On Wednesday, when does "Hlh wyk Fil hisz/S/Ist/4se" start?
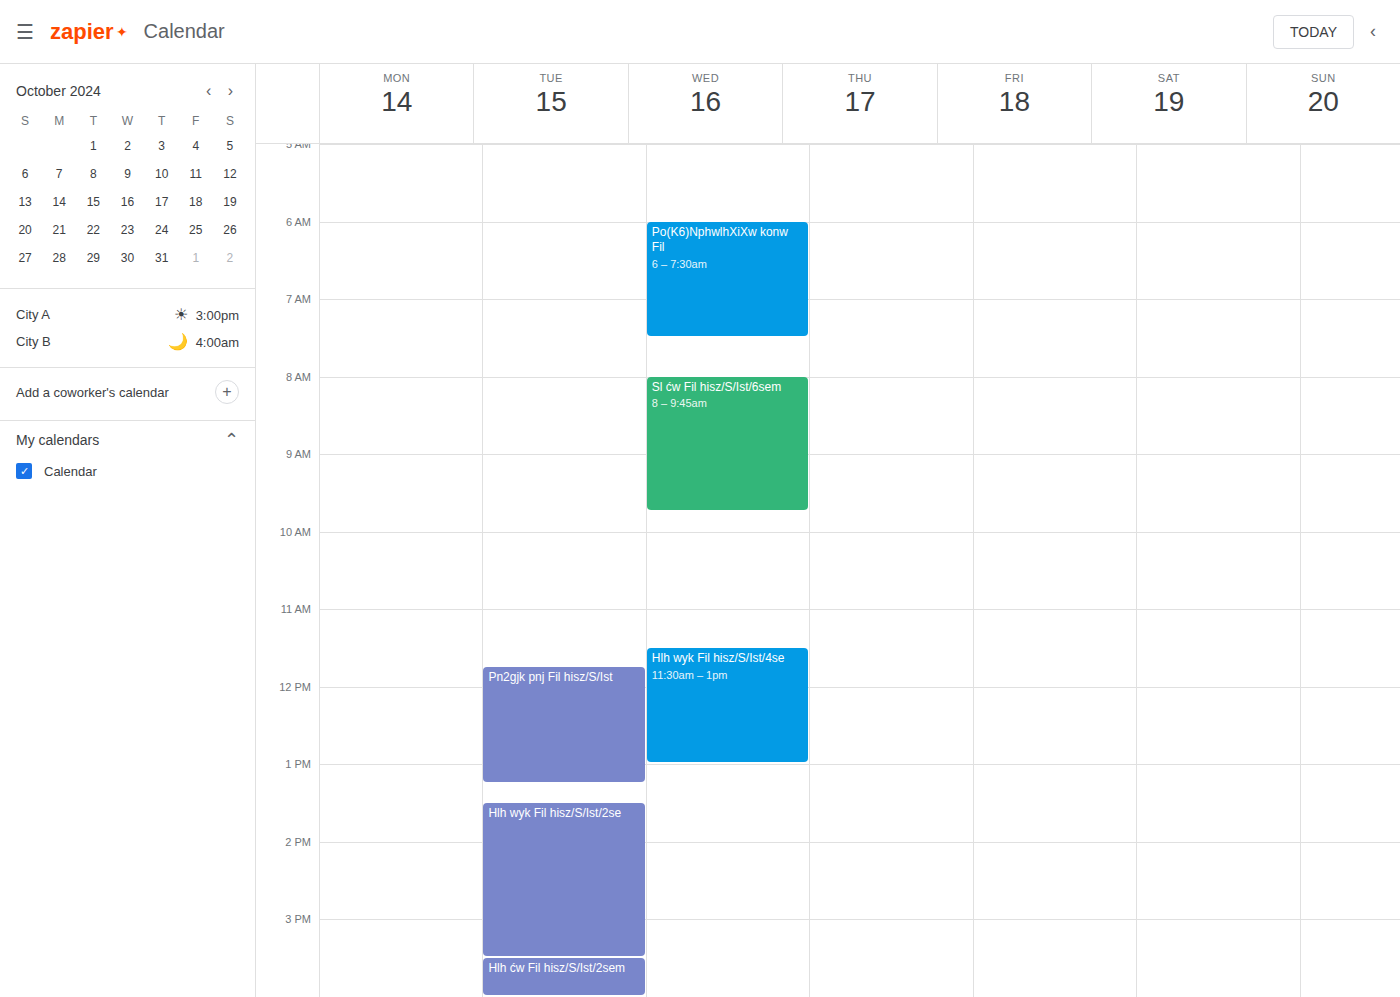
11:30